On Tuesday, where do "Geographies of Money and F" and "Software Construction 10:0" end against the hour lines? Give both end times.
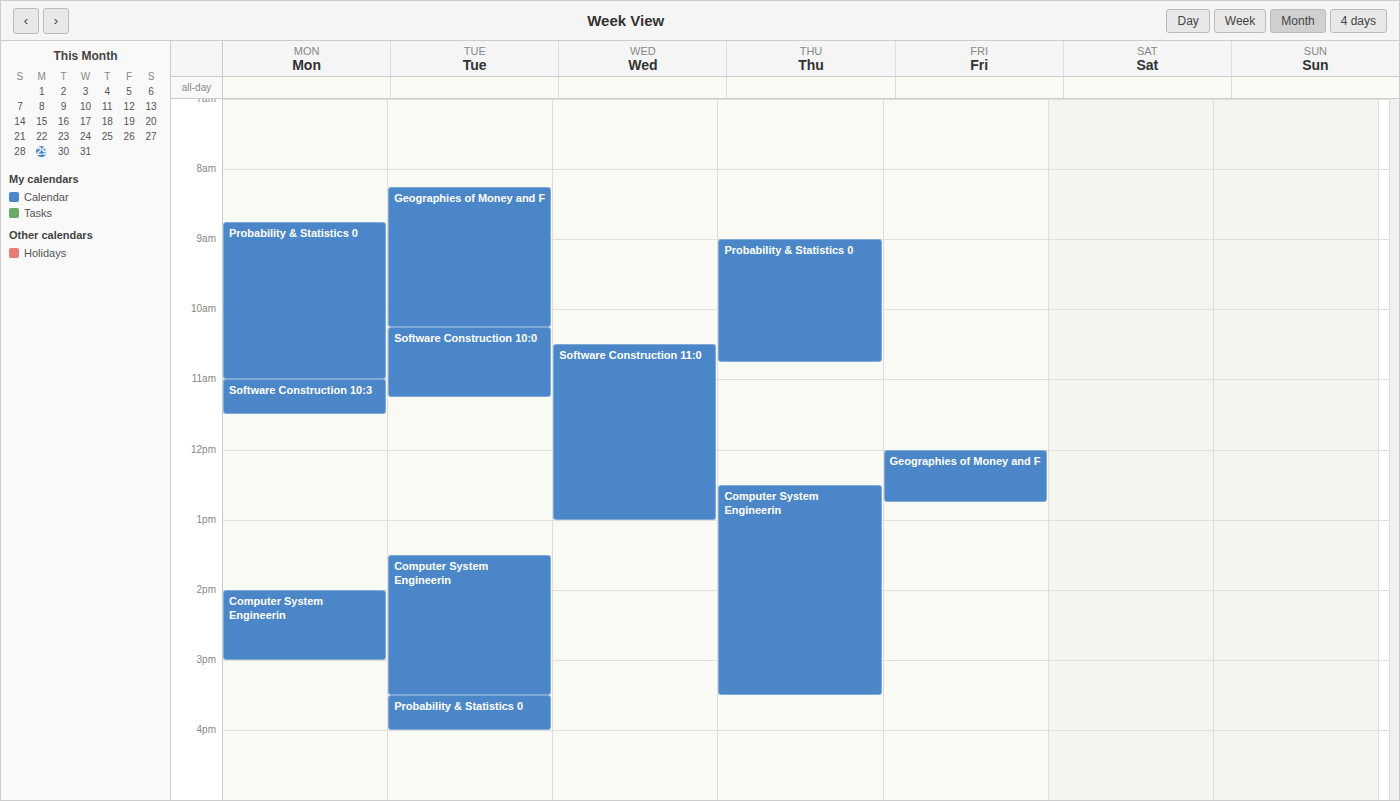
"Geographies of Money and F": 10:15, neither: a quarter of the way from the 10:00 line to the 11:00 line. "Software Construction 10:0": 11:15, neither: a quarter of the way from the 11:00 line to the 12:00 line.